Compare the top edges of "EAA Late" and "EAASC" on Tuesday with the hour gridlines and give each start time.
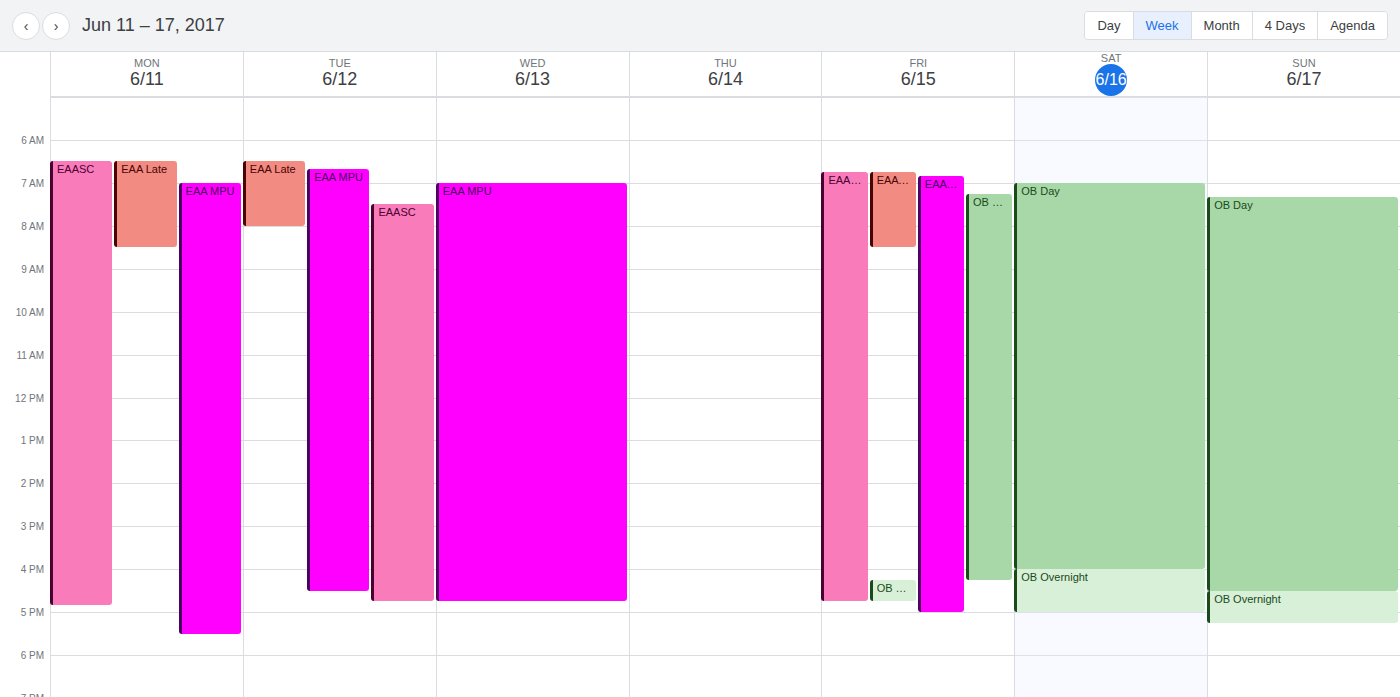
"EAA Late": 6:30 AM, halfway between the 6 AM and 7 AM lines. "EAASC": 7:30 AM, halfway between the 7 AM and 8 AM lines.